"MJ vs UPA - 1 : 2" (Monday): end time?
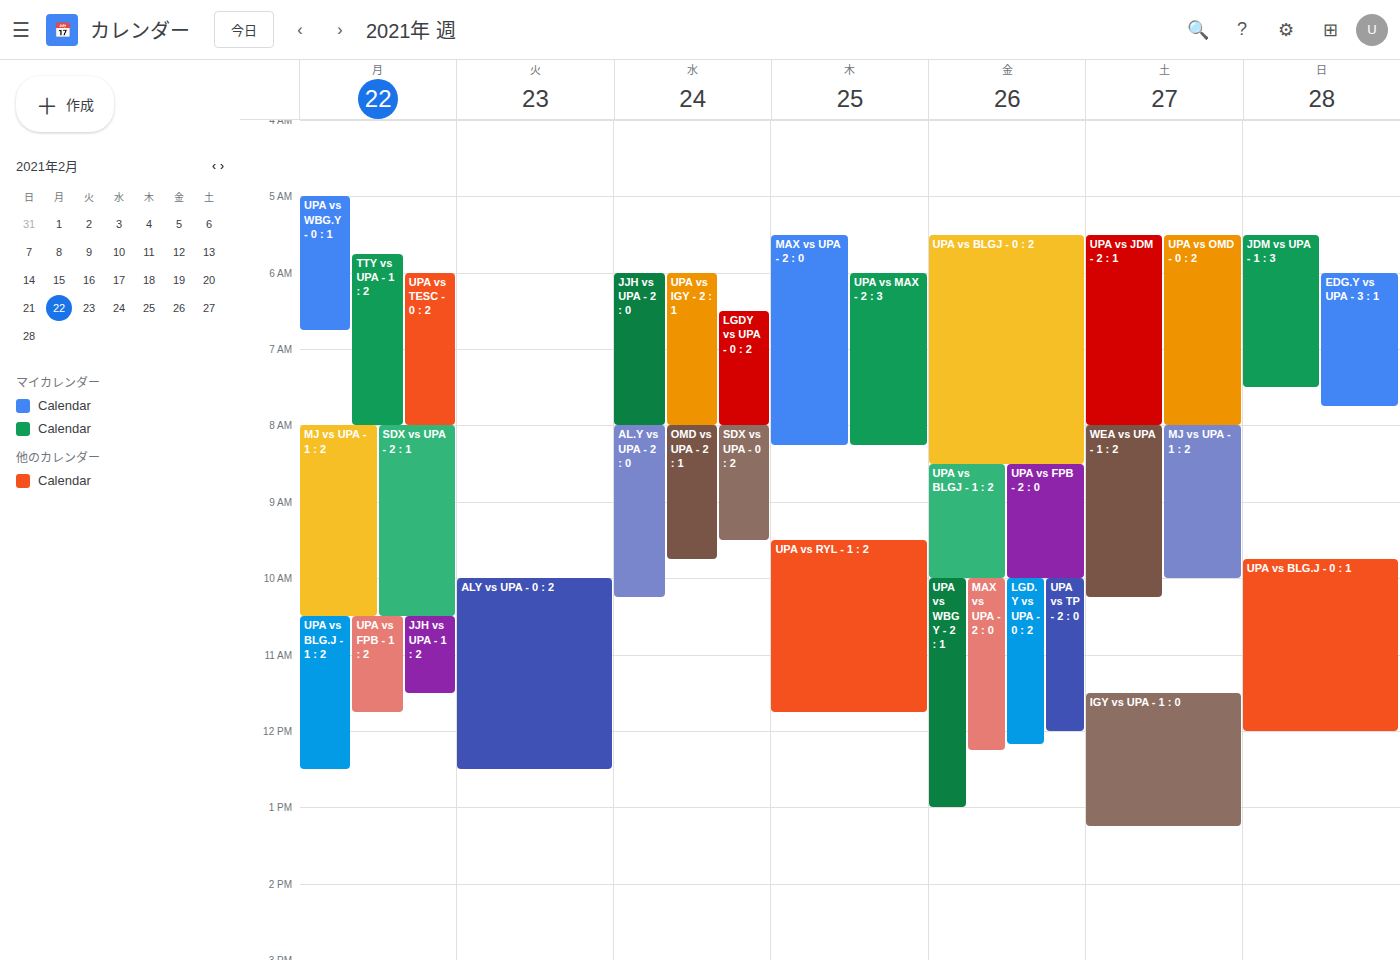
10:30 AM